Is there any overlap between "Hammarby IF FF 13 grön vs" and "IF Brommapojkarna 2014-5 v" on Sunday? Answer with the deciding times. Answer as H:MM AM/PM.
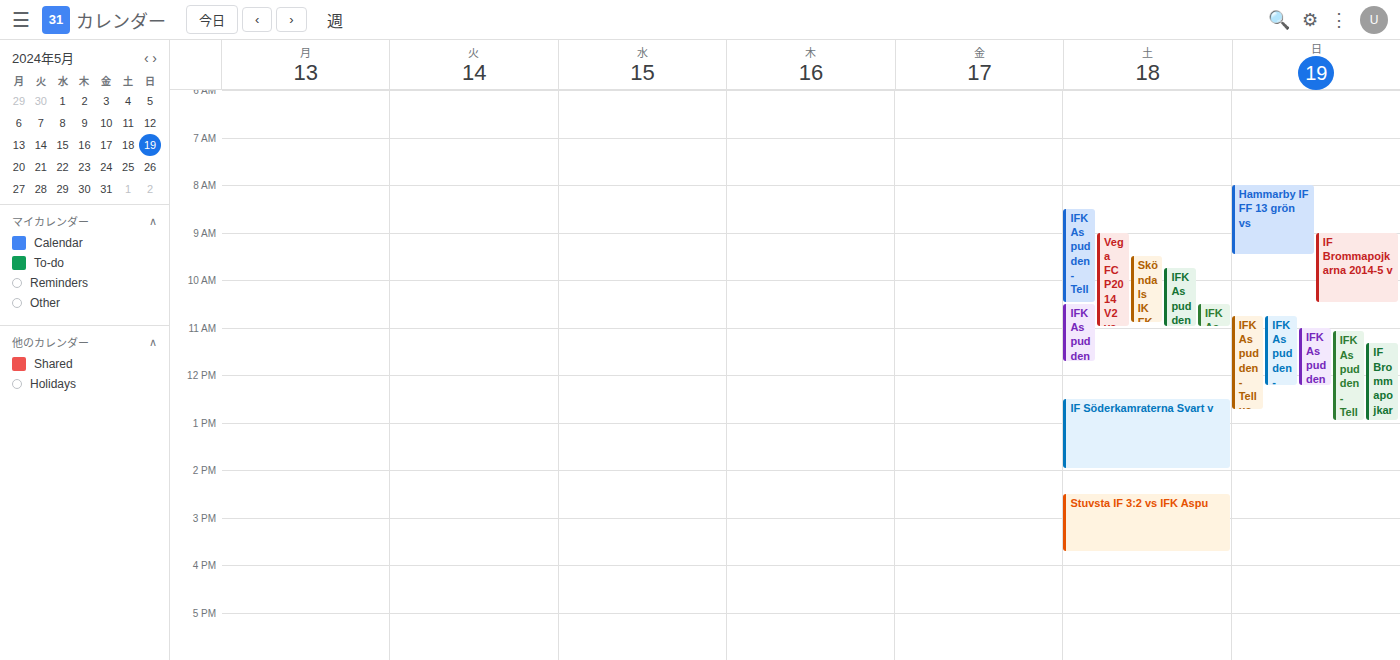
"IF Brommapojkarna 2014-5 v" starts at 9:00 AM, before "Hammarby IF FF 13 grön vs" ends at 9:30 AM -- they overlap.